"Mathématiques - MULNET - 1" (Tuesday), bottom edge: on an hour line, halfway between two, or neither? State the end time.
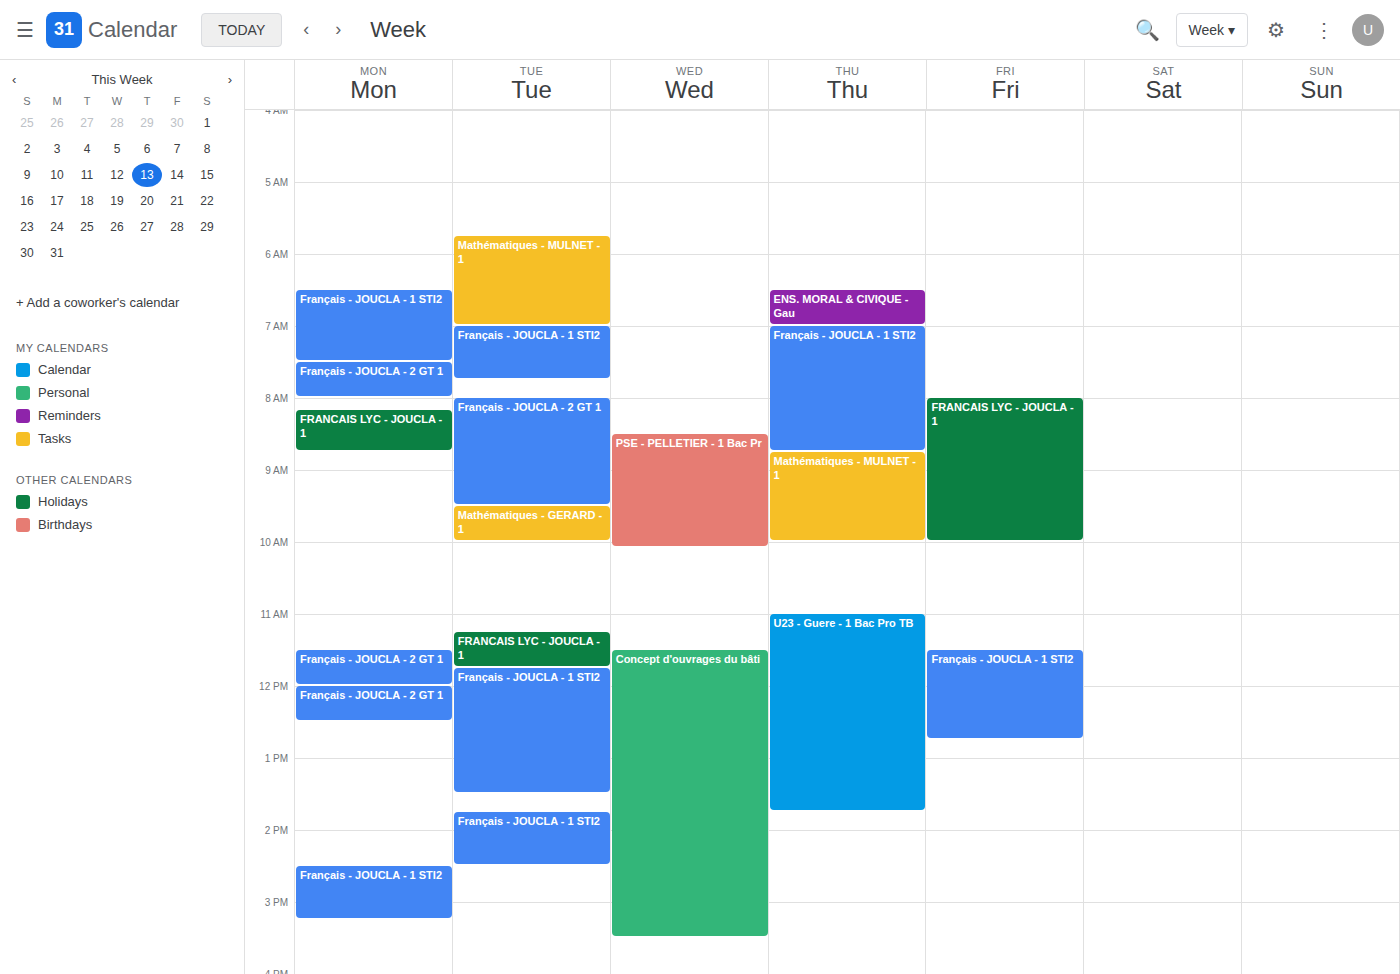
7:00 AM -- exactly on the 7 AM line.